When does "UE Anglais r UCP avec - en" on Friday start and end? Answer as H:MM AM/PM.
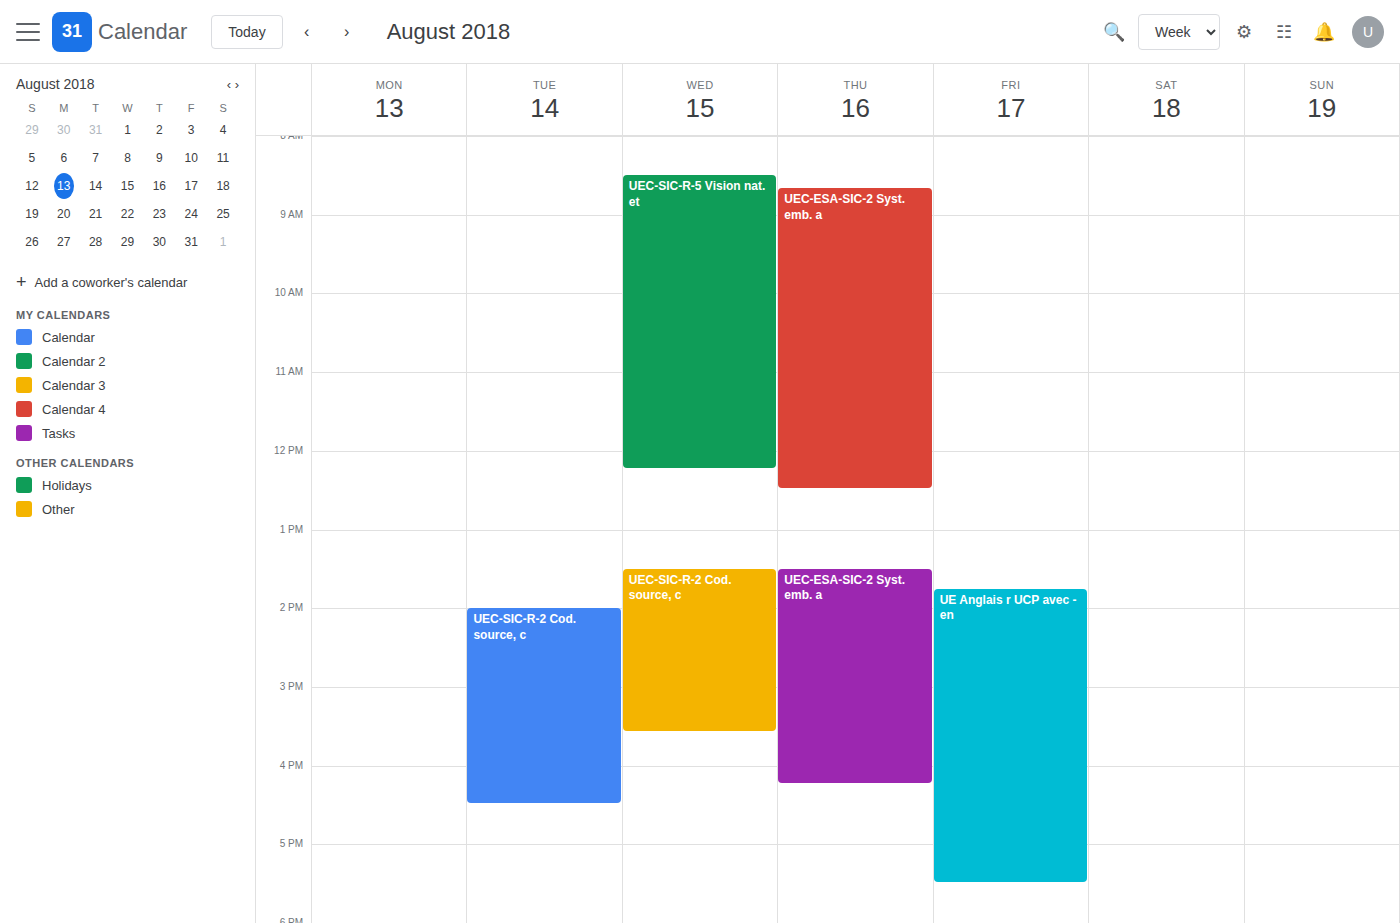
1:45 PM to 5:30 PM